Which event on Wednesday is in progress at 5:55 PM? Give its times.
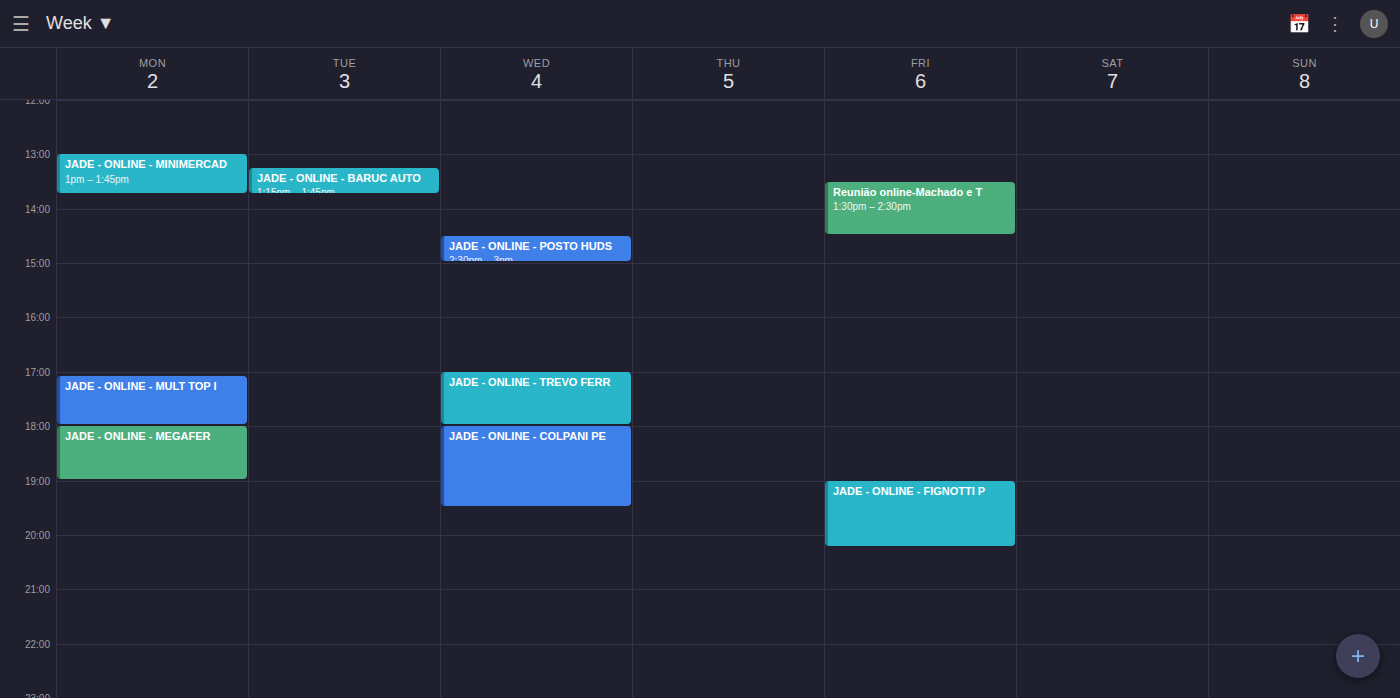
"JADE - ONLINE - TREVO FERR", 5:00 PM to 6:00 PM